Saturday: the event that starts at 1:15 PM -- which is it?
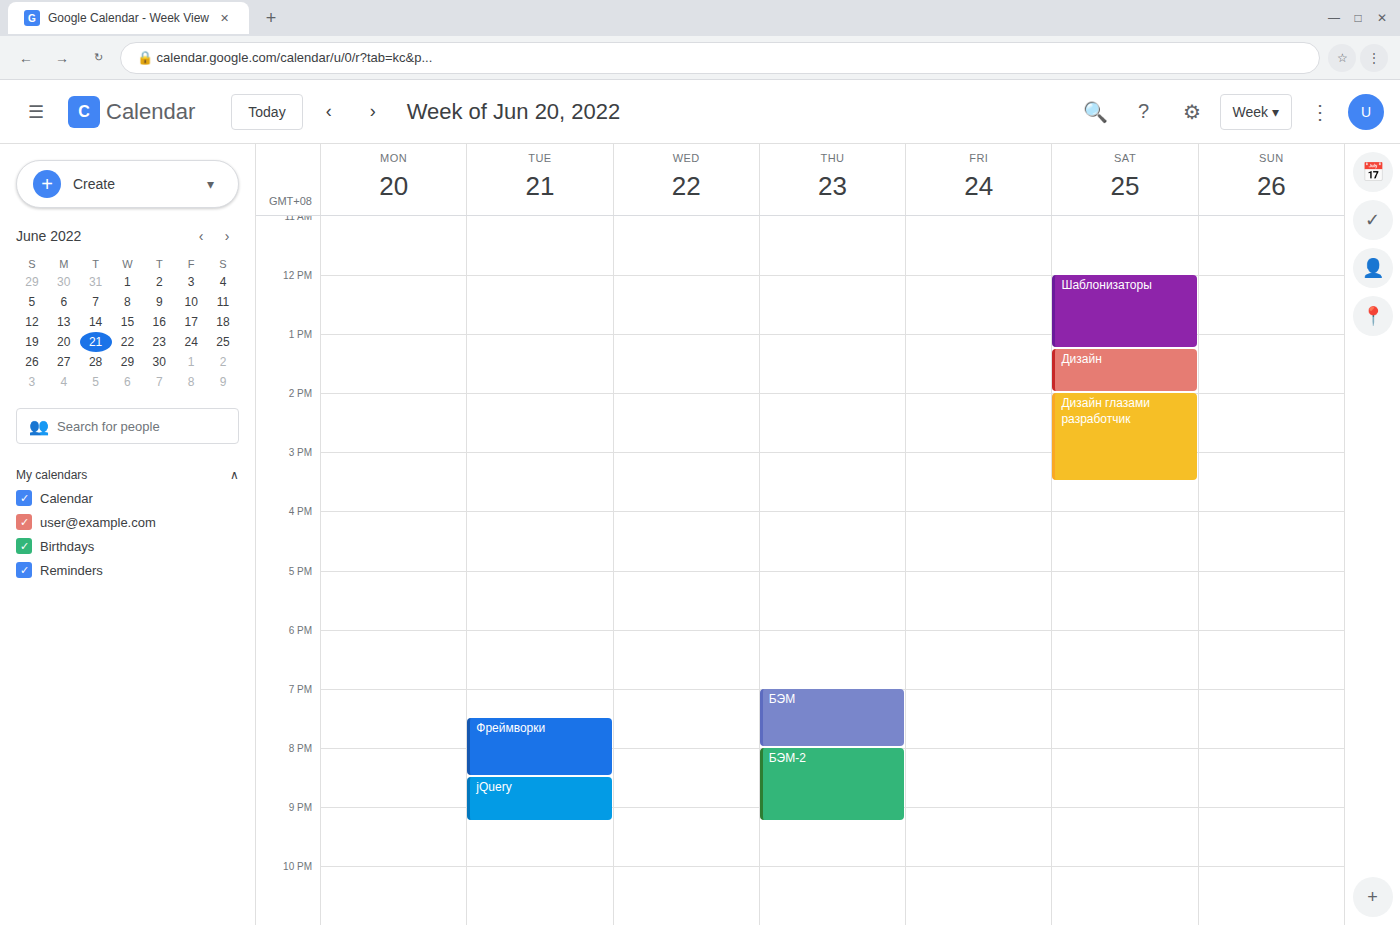
"Дизайн"